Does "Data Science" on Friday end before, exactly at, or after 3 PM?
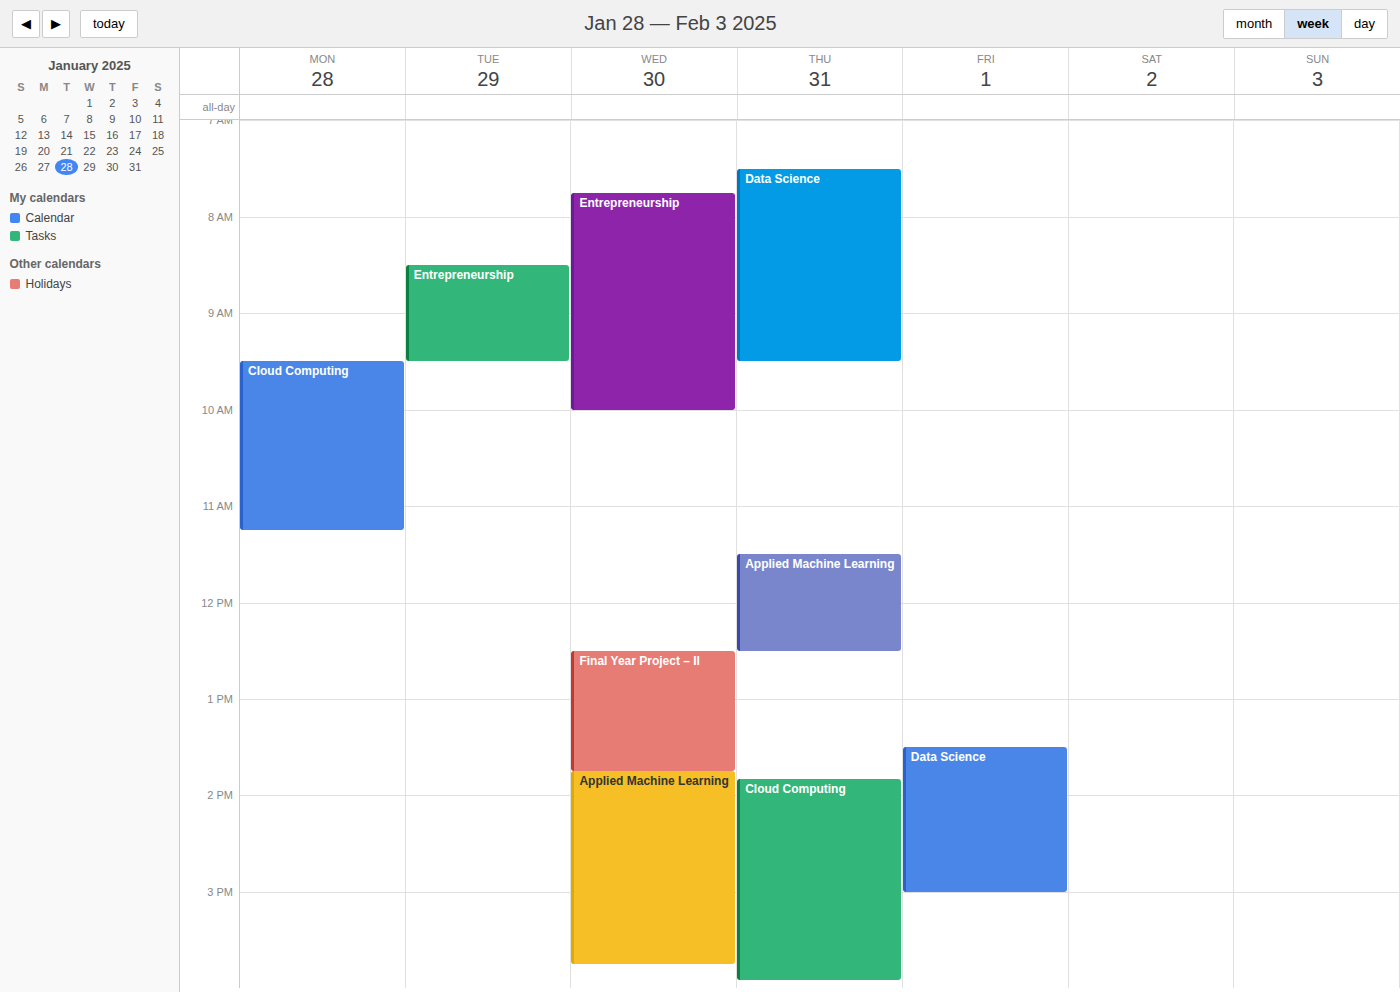
3:00 PM -- exactly at 3 PM, on the 3 PM line.